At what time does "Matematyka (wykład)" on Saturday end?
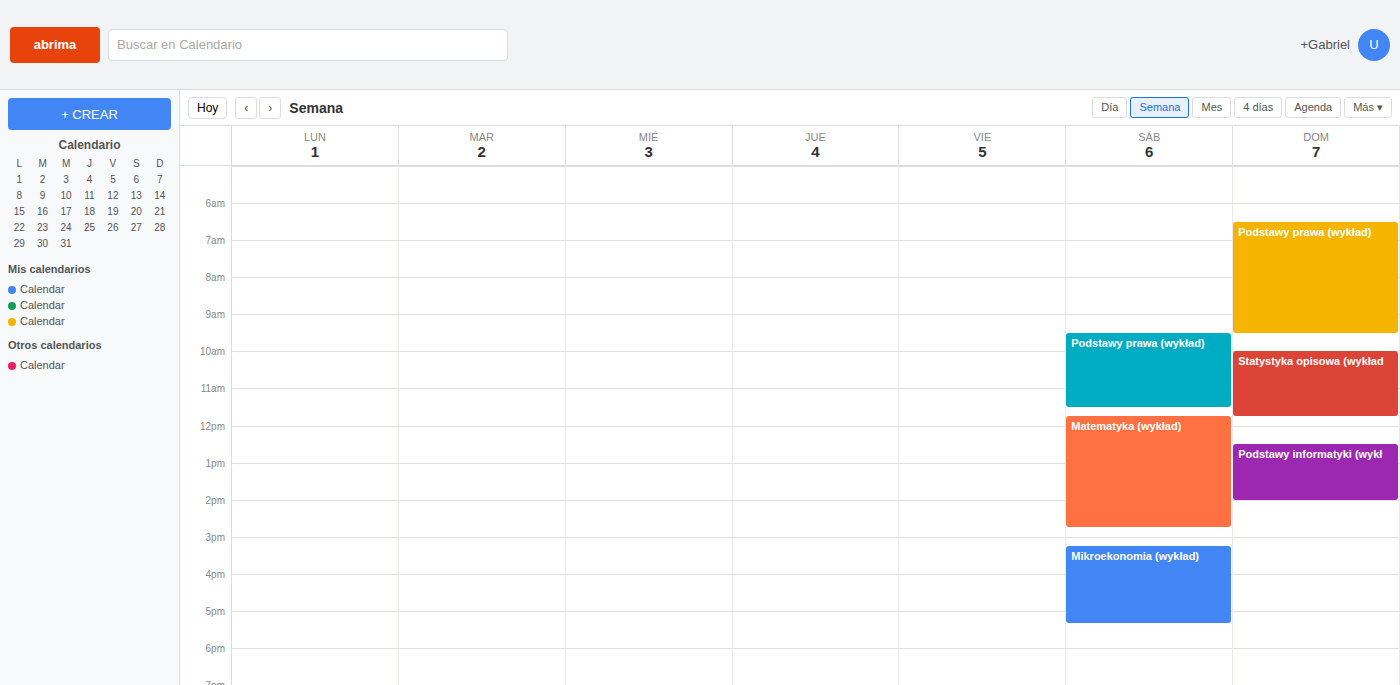
2:45 PM